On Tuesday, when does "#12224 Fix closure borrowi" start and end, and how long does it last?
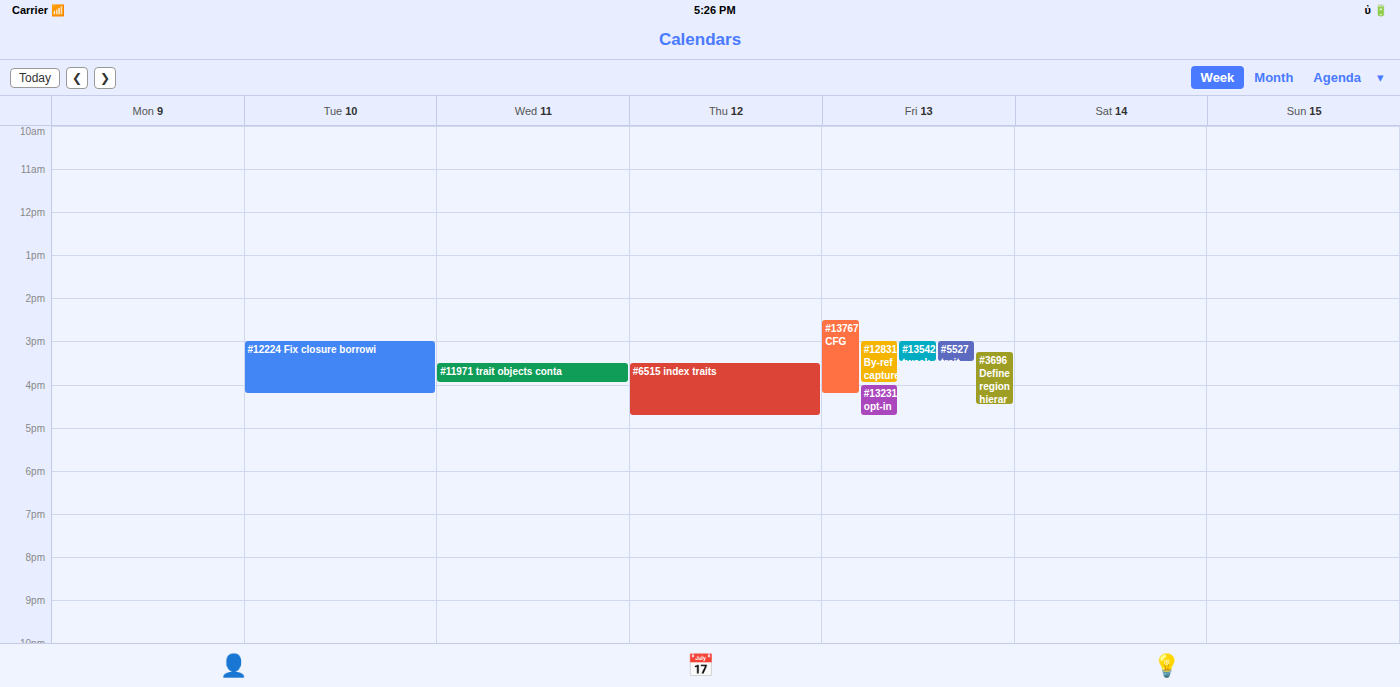
3:00 PM to 4:15 PM, 1 hour 15 minutes